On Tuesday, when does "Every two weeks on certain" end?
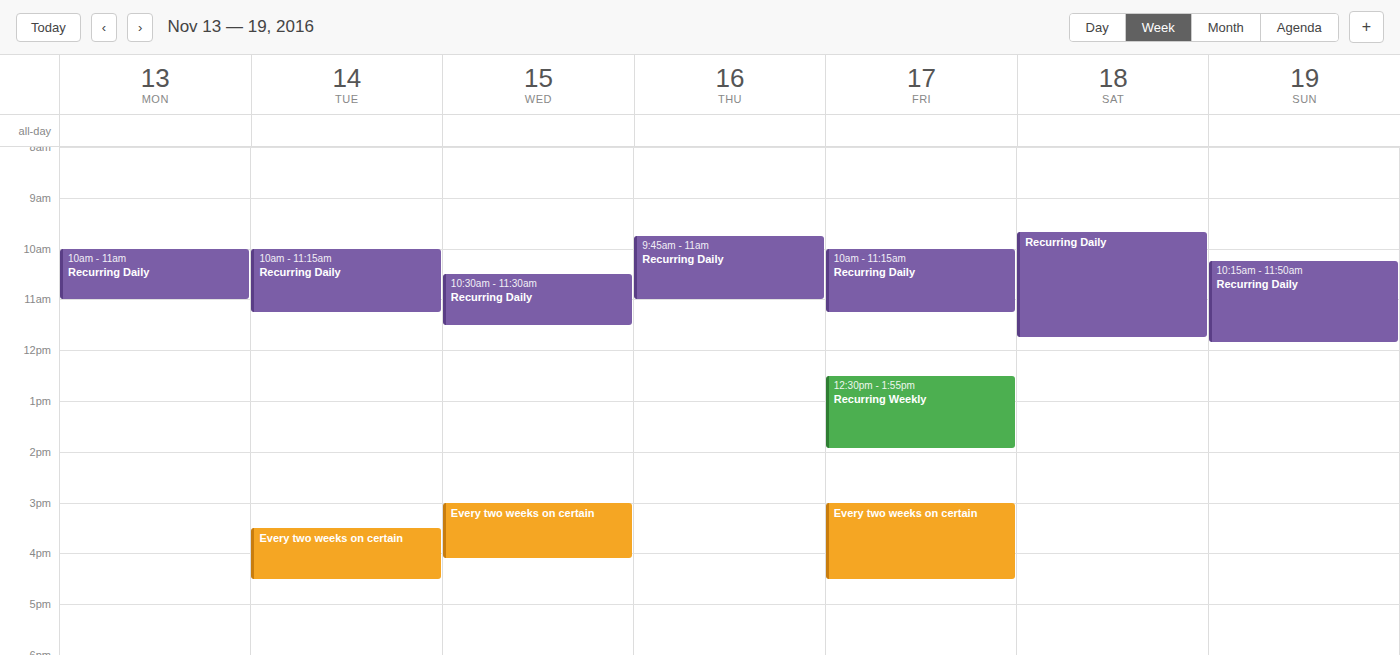
4:30 PM